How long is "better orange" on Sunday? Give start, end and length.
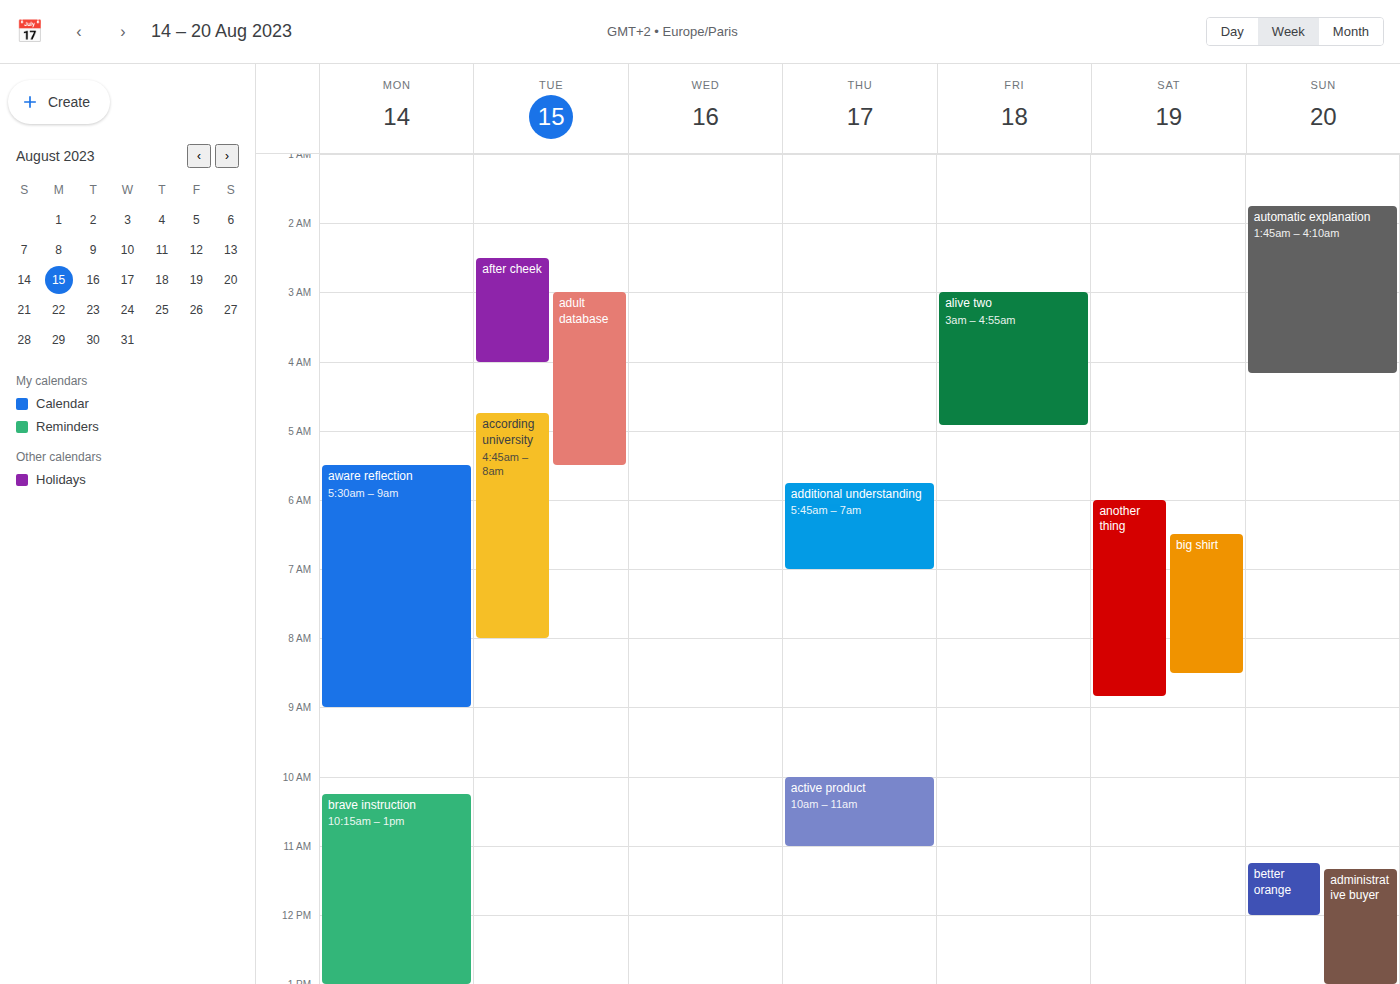
11:15 to 12:00, 45 minutes